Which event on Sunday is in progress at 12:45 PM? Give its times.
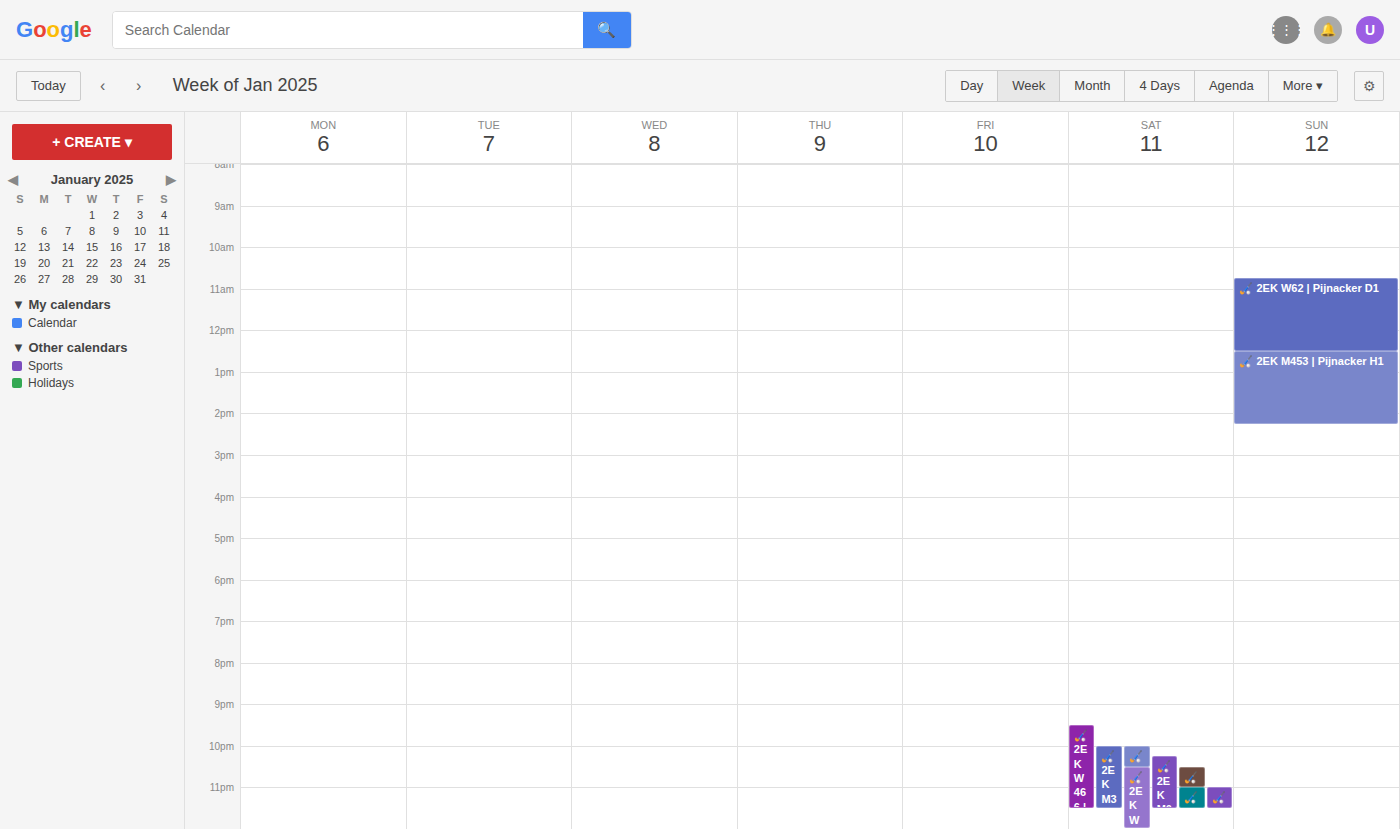
"🏑 2EK M453 | Pijnacker H1", 12:30 PM to 2:15 PM